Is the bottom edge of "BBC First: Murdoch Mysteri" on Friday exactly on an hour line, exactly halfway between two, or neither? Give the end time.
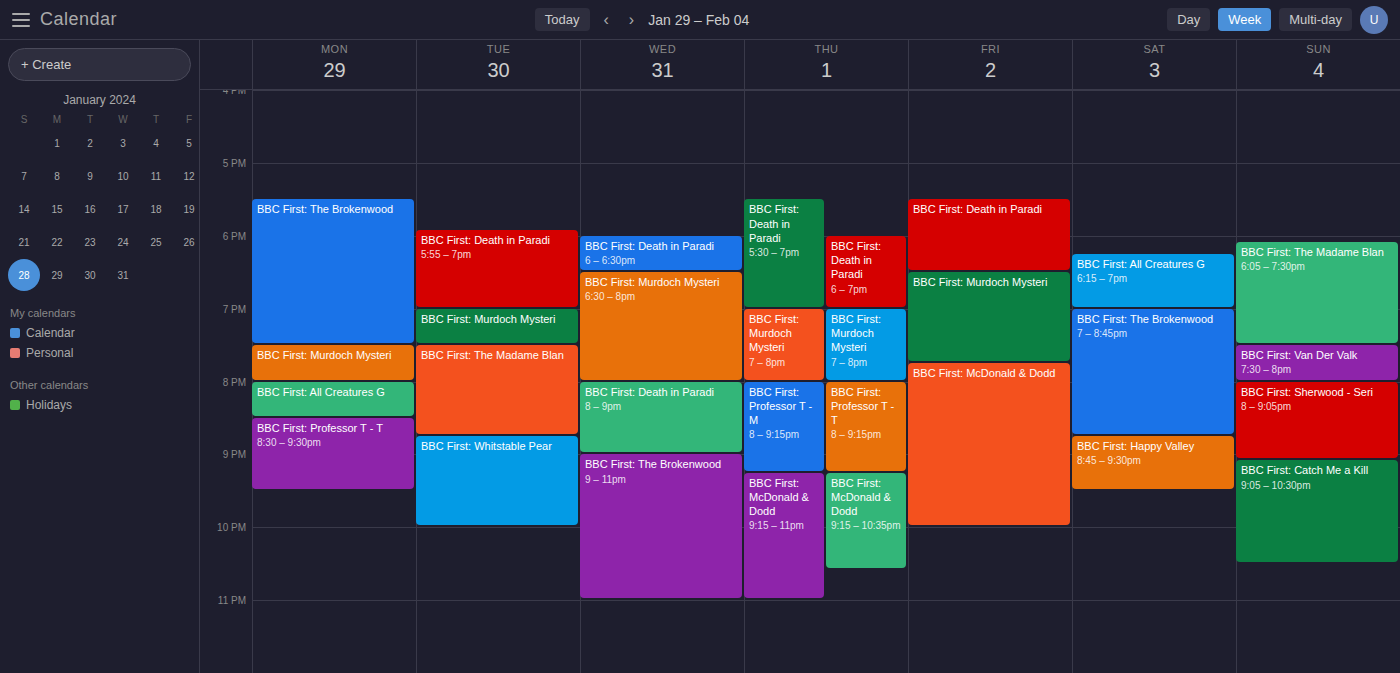
7:45 PM -- neither: three quarters of the way from the 7 PM line to the 8 PM line.